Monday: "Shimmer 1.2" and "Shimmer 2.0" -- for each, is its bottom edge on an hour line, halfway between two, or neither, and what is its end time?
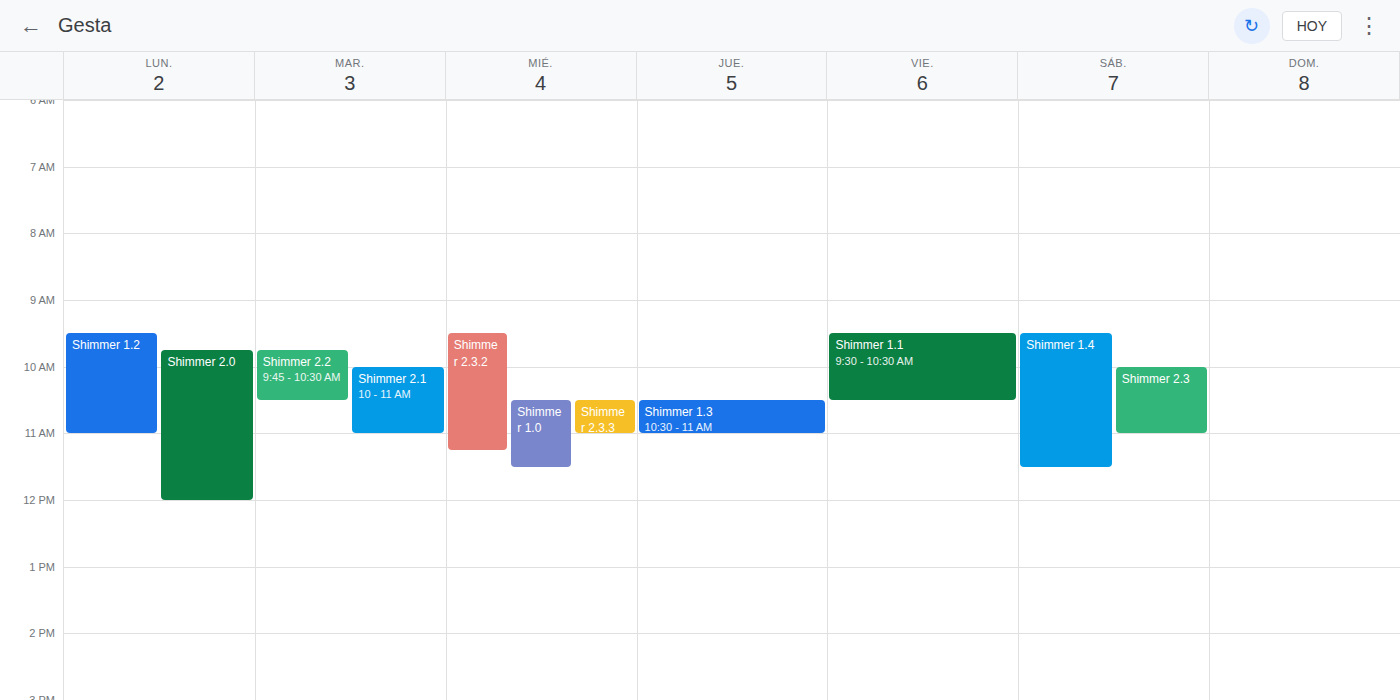
"Shimmer 1.2": 11:00 AM, exactly on the 11 AM line. "Shimmer 2.0": 12:00 PM, exactly on the 12 PM line.